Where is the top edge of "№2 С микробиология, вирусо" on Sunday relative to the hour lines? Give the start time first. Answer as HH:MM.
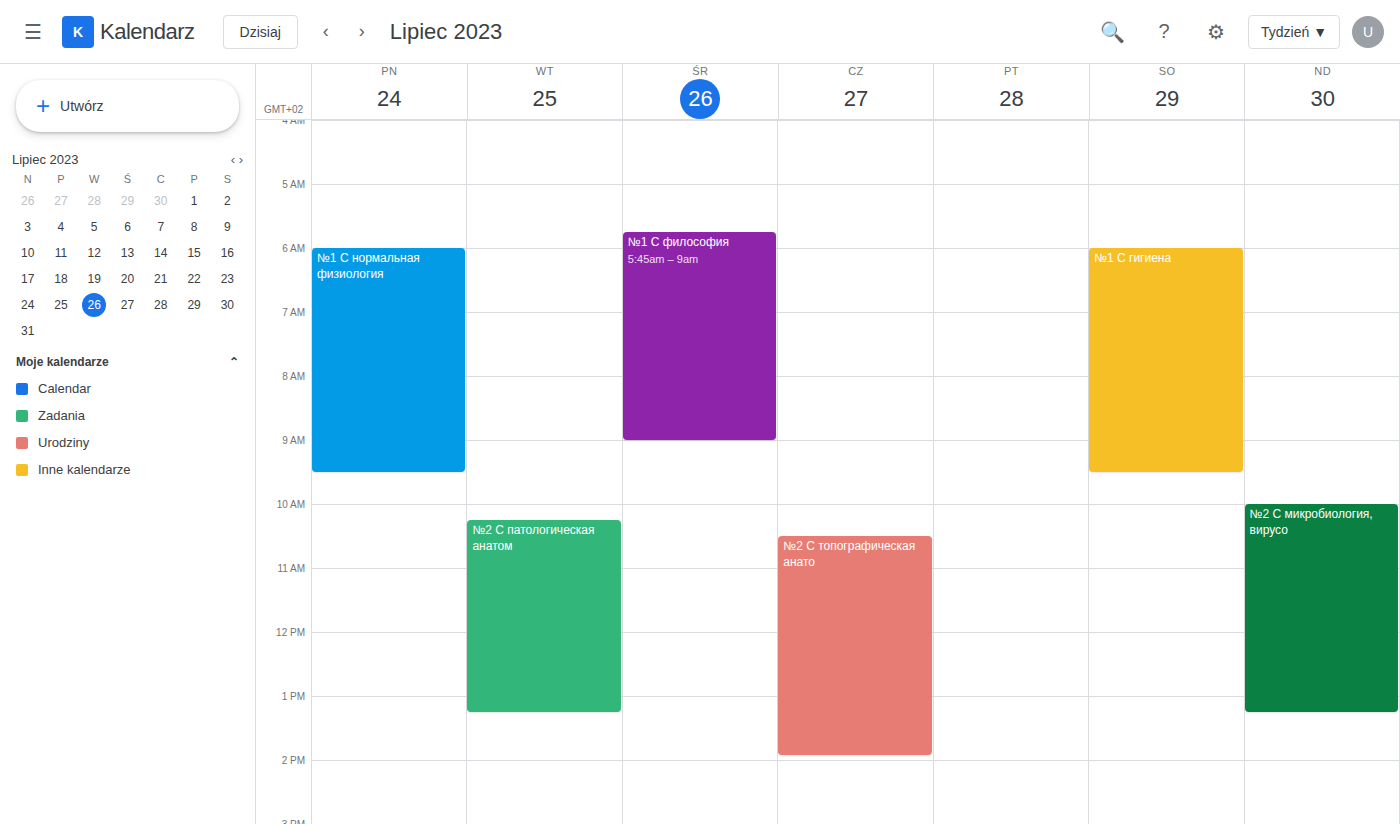
10:00 -- exactly on the 10:00 line.